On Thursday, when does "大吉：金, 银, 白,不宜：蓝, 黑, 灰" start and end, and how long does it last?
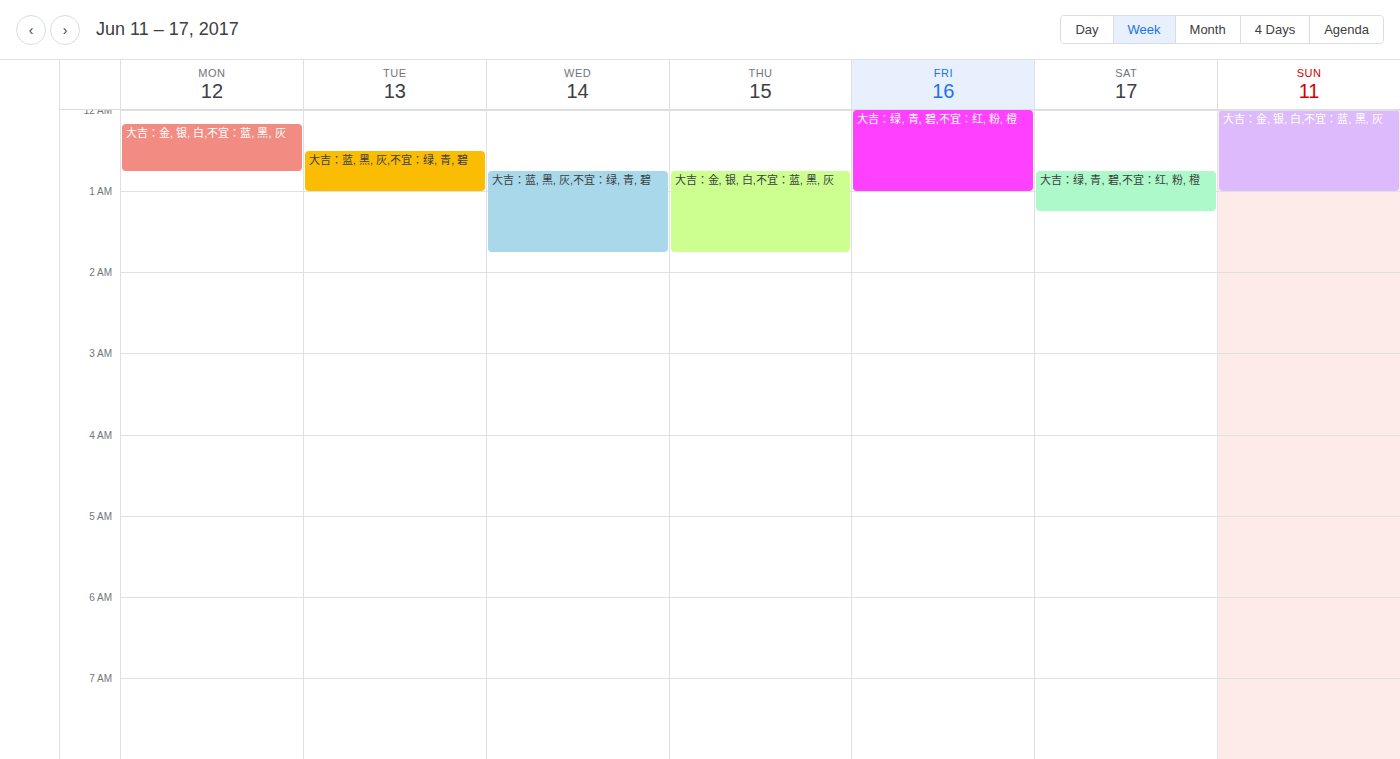
12:45 AM to 1:45 AM, 1 hour